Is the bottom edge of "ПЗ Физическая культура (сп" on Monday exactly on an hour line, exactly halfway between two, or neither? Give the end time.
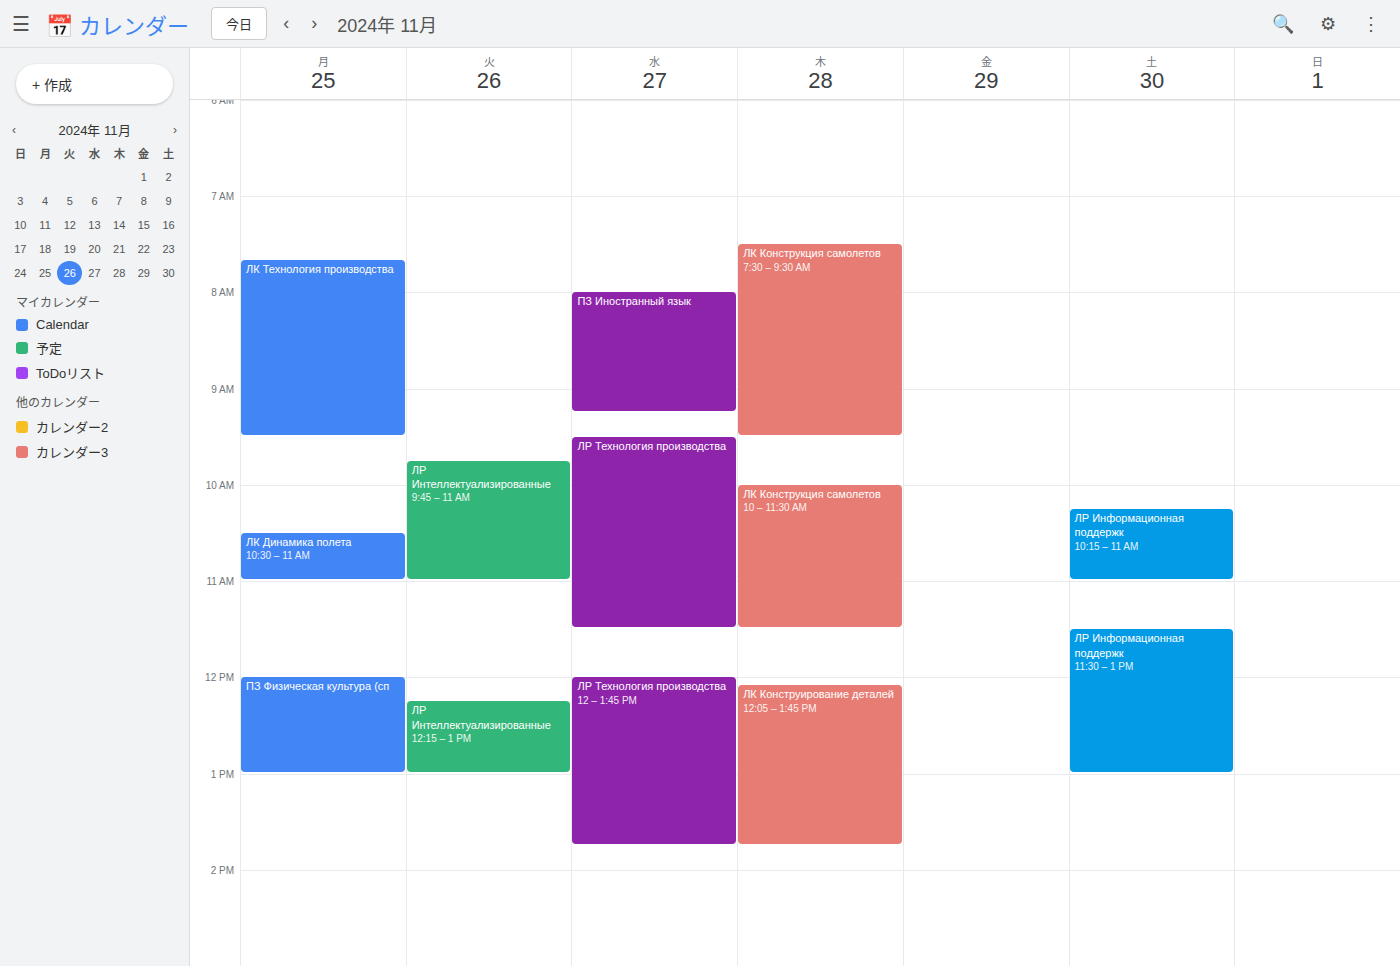
1:00 PM -- exactly on the 1 PM line.